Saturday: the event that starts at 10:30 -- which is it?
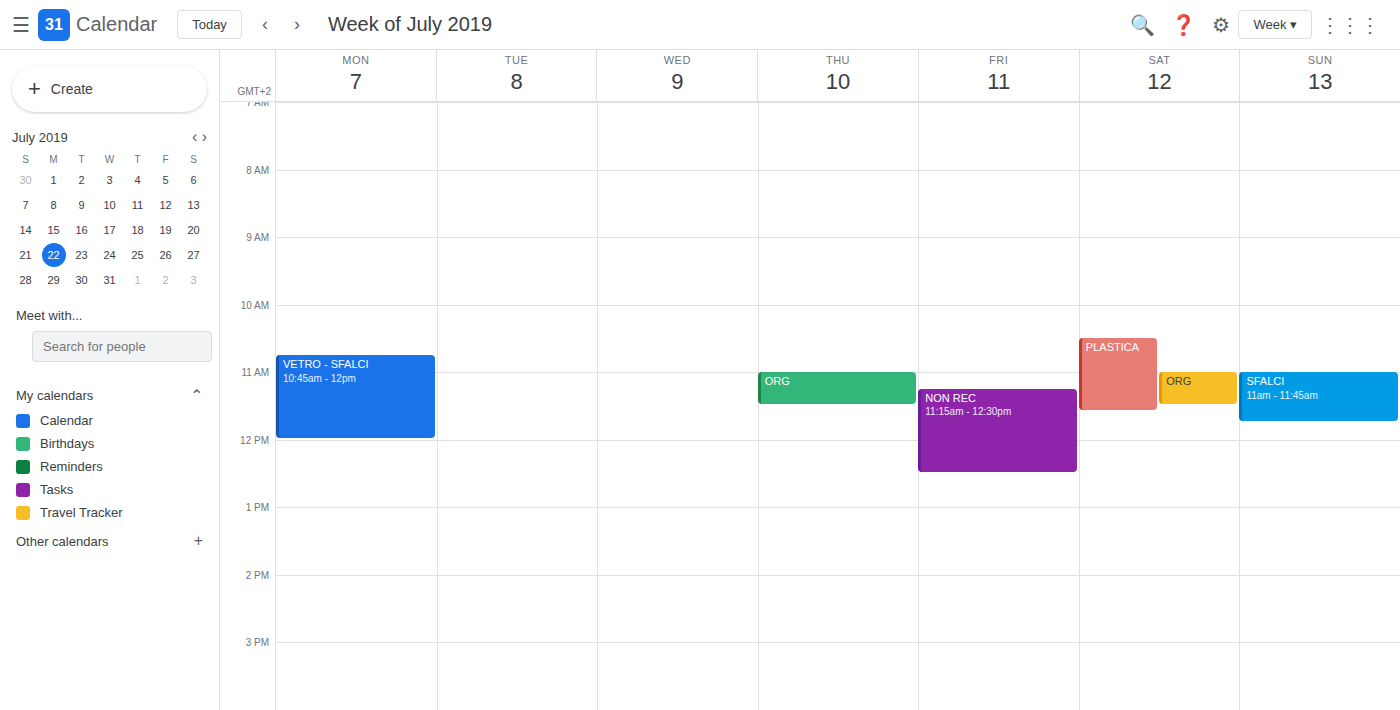
"PLASTICA"